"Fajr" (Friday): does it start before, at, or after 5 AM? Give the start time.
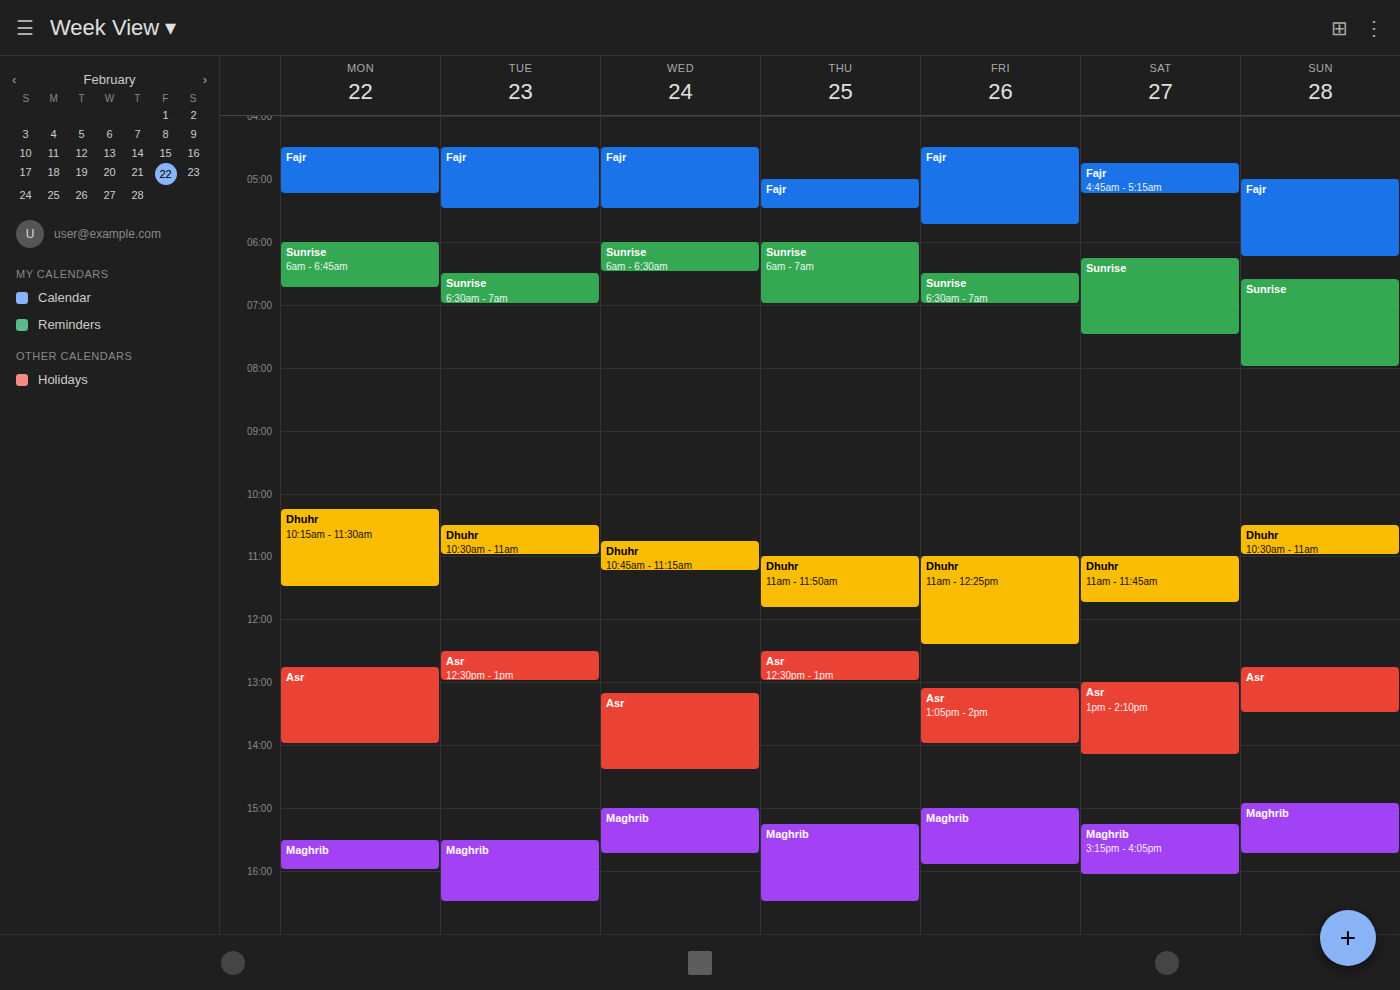
4:30 AM -- before 5 AM, 30 minutes above the 5 AM line.